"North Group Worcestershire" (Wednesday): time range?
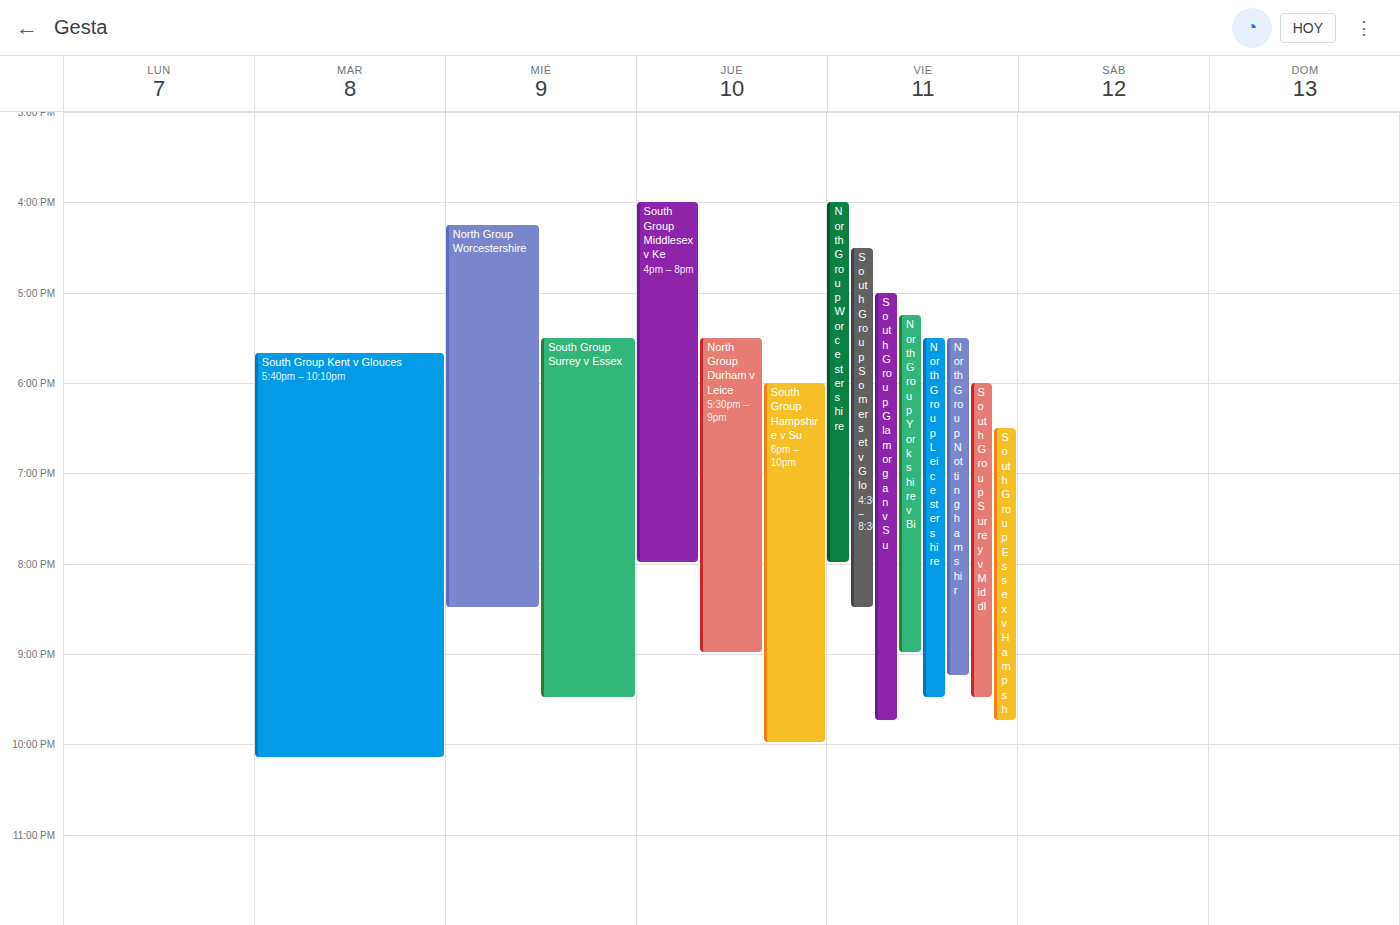
16:15 to 20:30